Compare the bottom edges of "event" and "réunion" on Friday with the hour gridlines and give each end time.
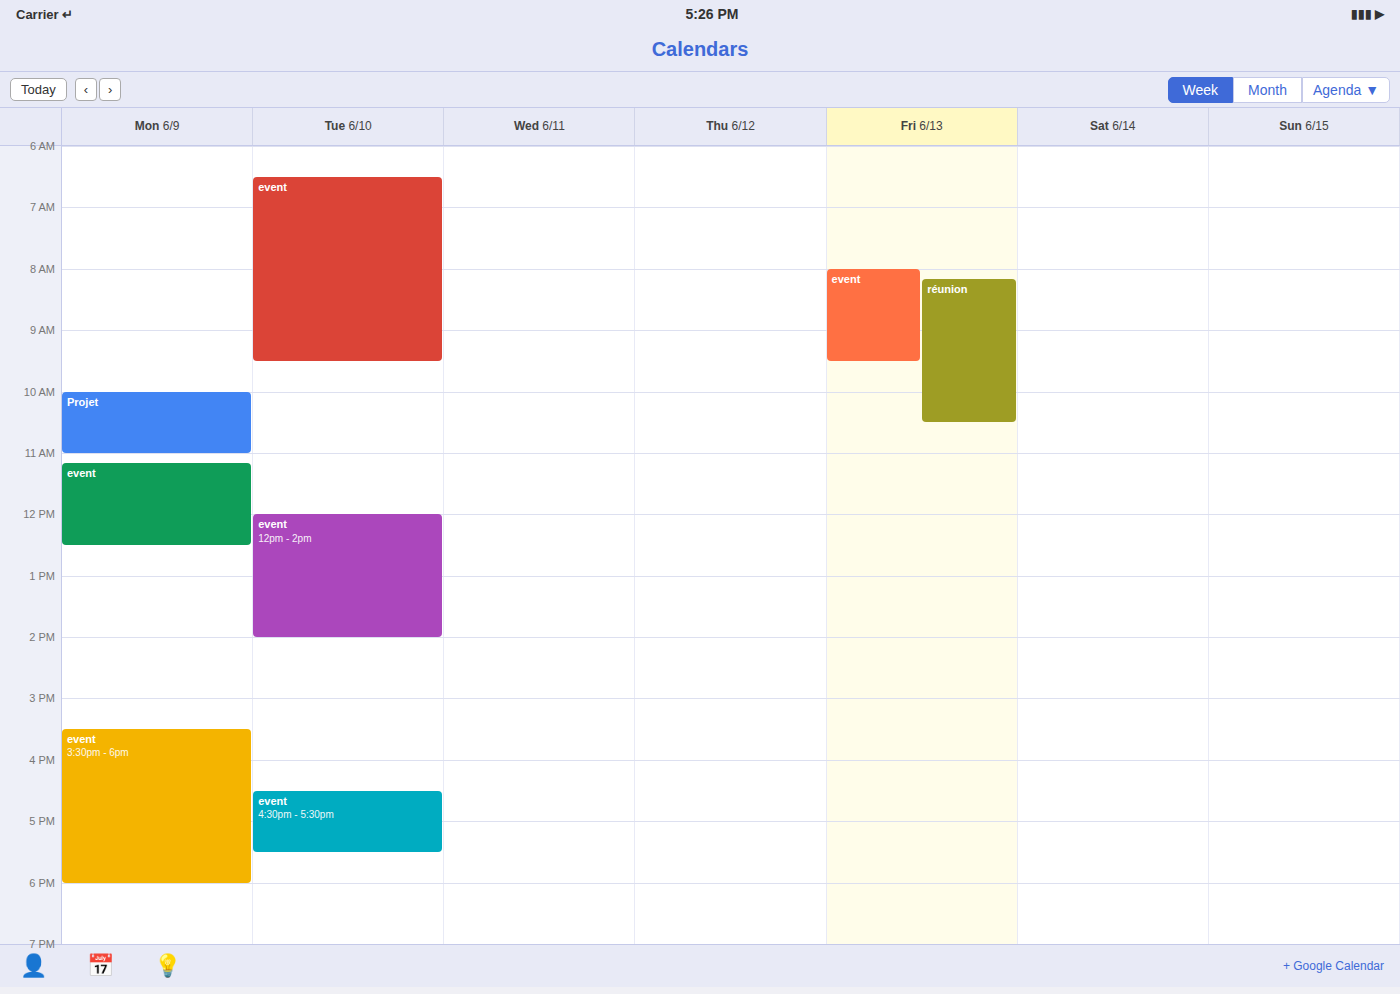
"event": 9:30 AM, halfway between the 9 AM and 10 AM lines. "réunion": 10:30 AM, halfway between the 10 AM and 11 AM lines.